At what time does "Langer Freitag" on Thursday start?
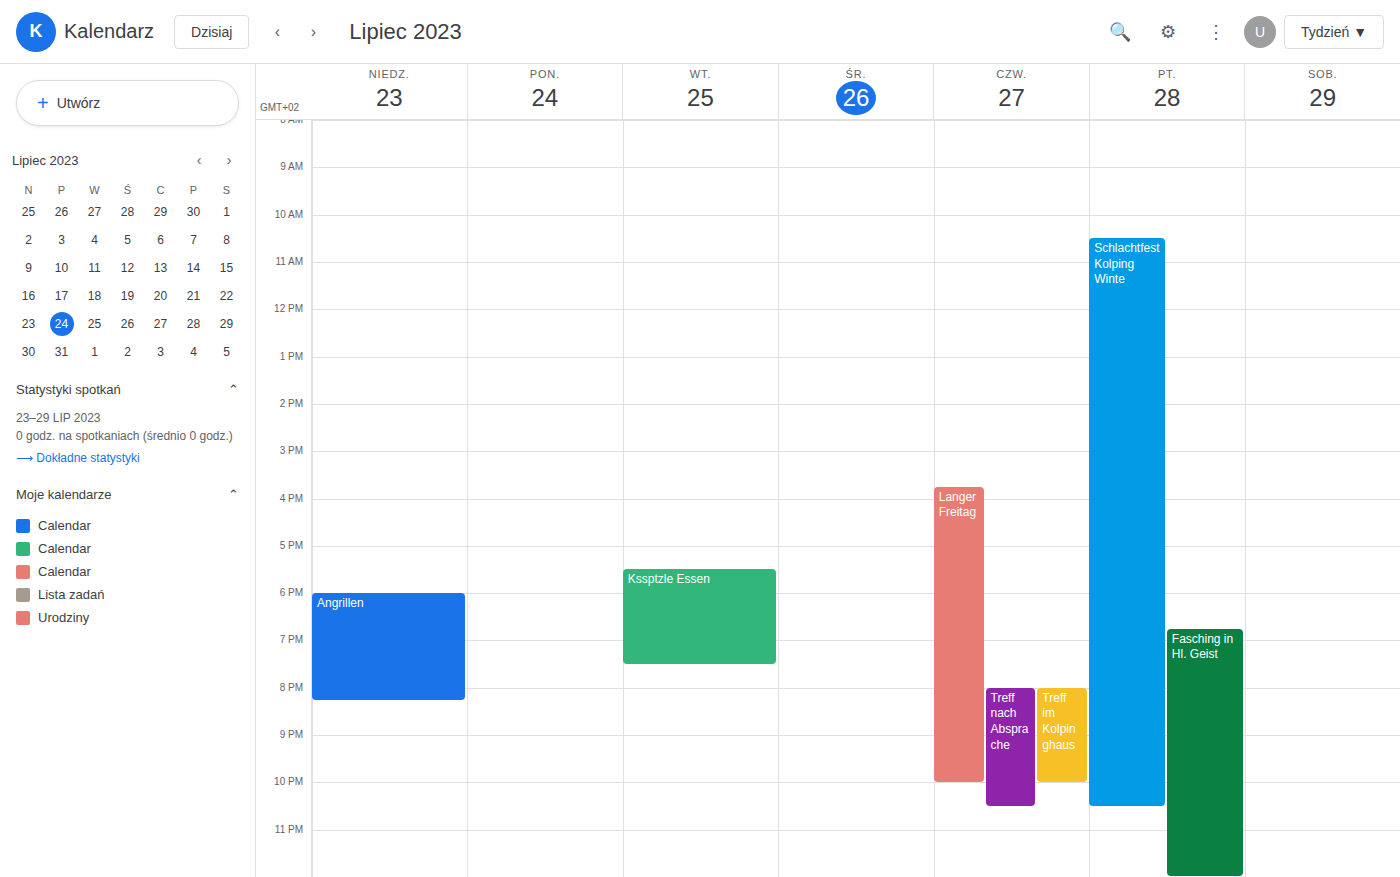
3:45 PM